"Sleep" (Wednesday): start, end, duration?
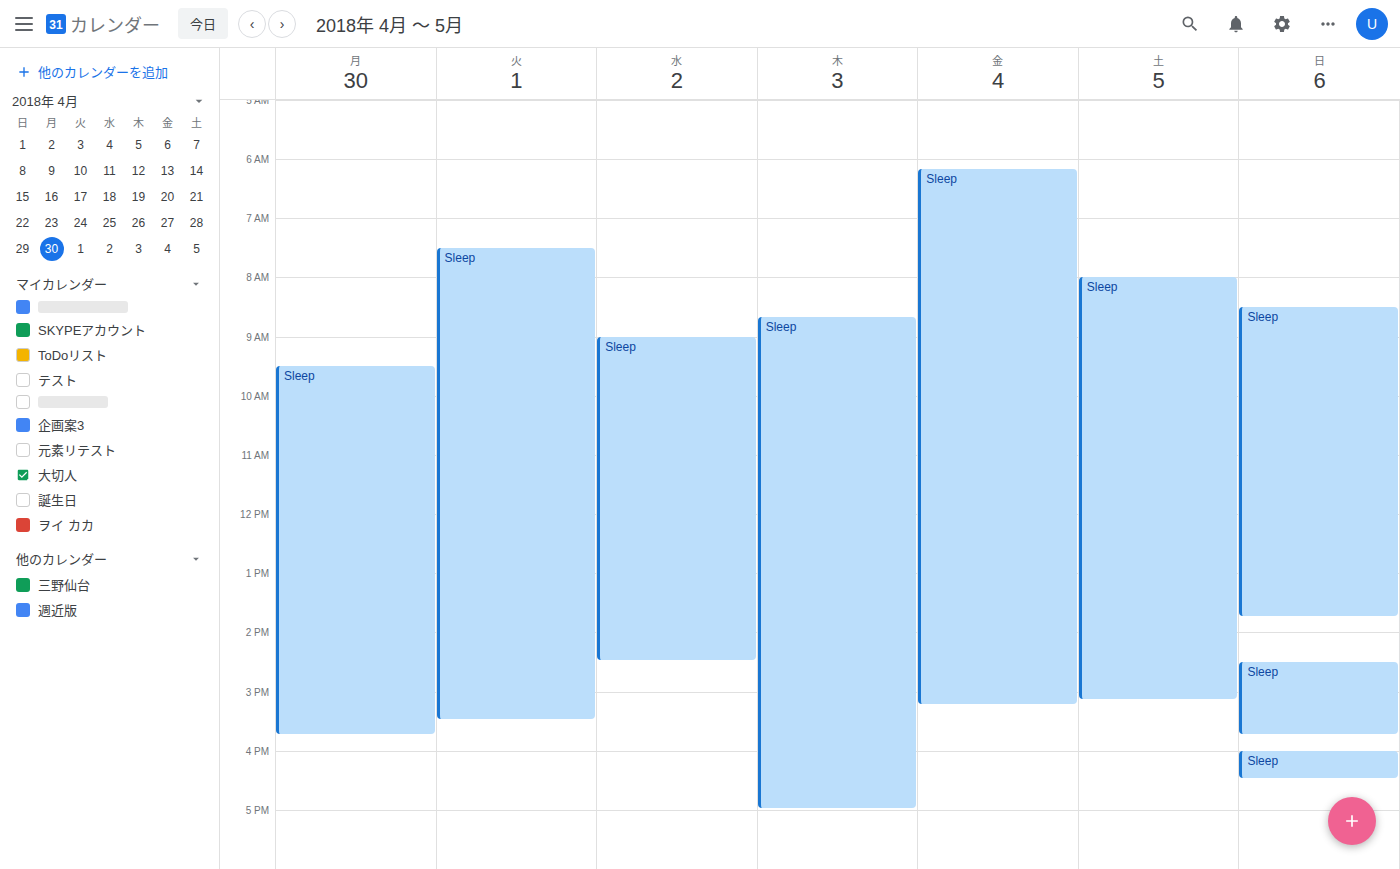
9:00 AM to 2:30 PM, 5 hours 30 minutes